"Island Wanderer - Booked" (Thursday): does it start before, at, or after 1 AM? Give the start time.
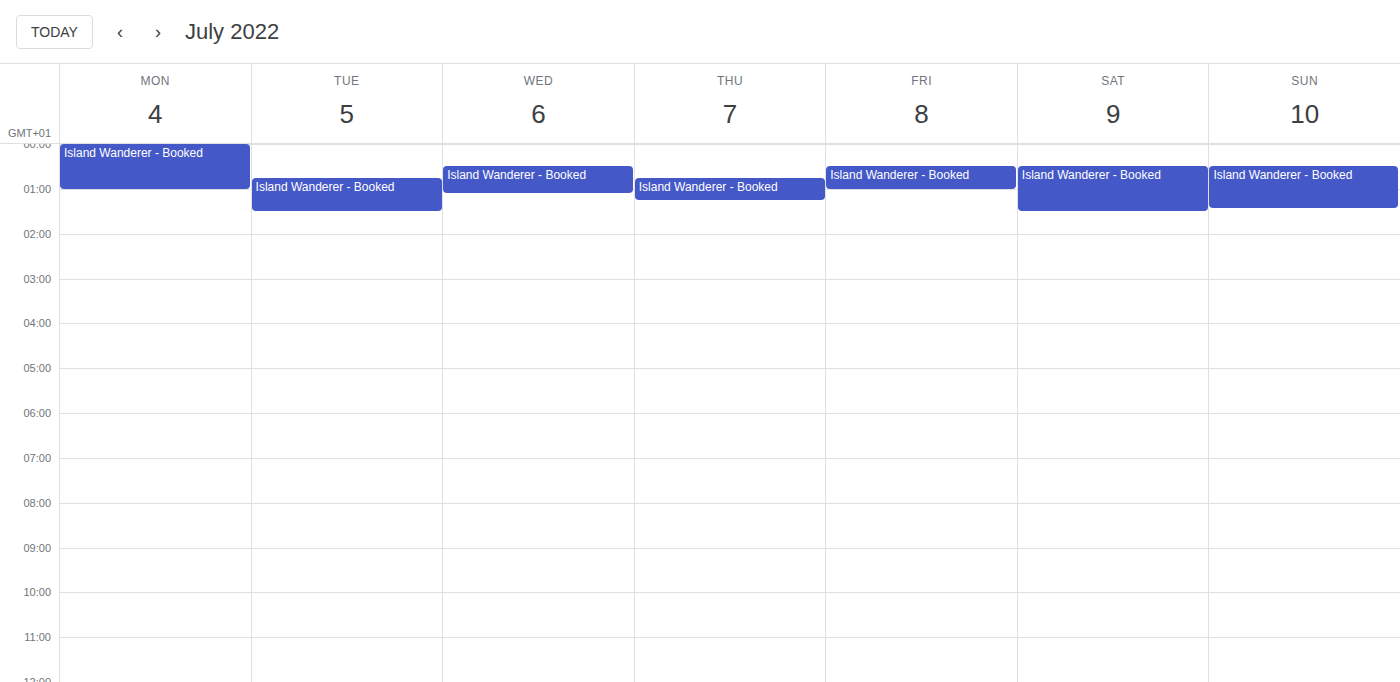
12:45 AM -- before 1 AM, 15 minutes above the 1 AM line.